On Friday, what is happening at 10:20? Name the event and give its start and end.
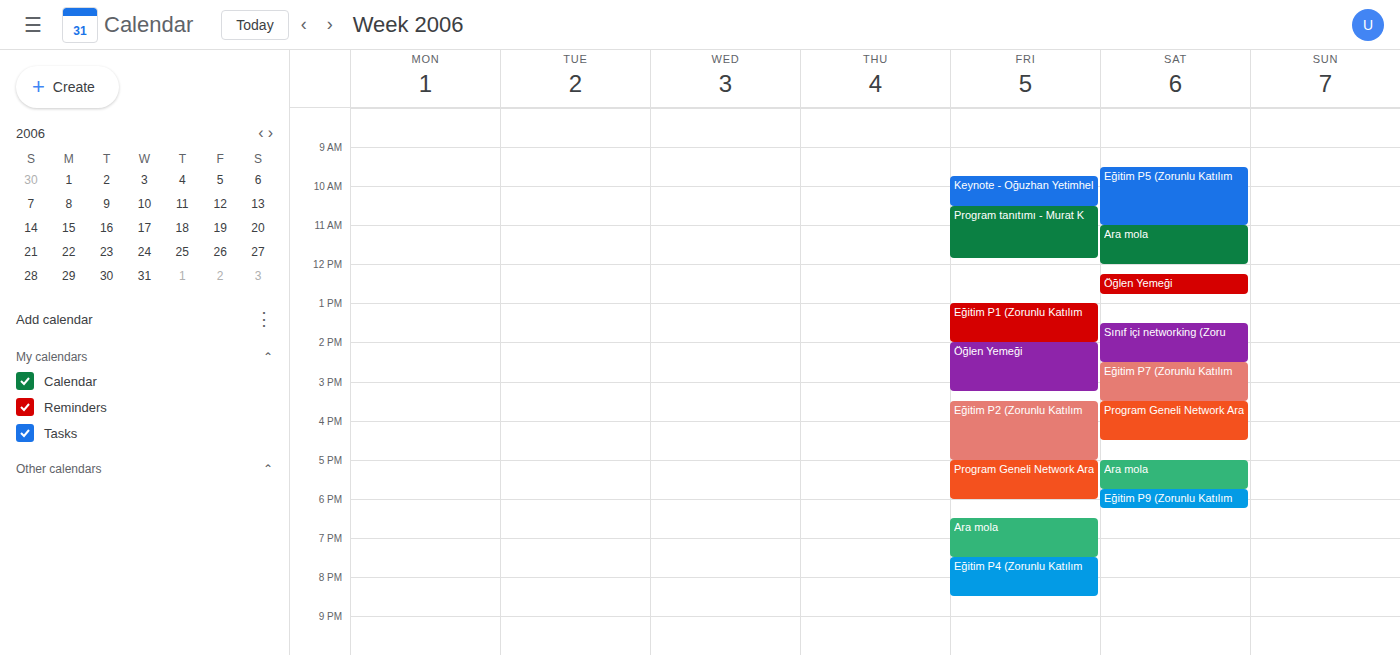
"Keynote - Oğuzhan Yetimhel", 09:45 to 10:30